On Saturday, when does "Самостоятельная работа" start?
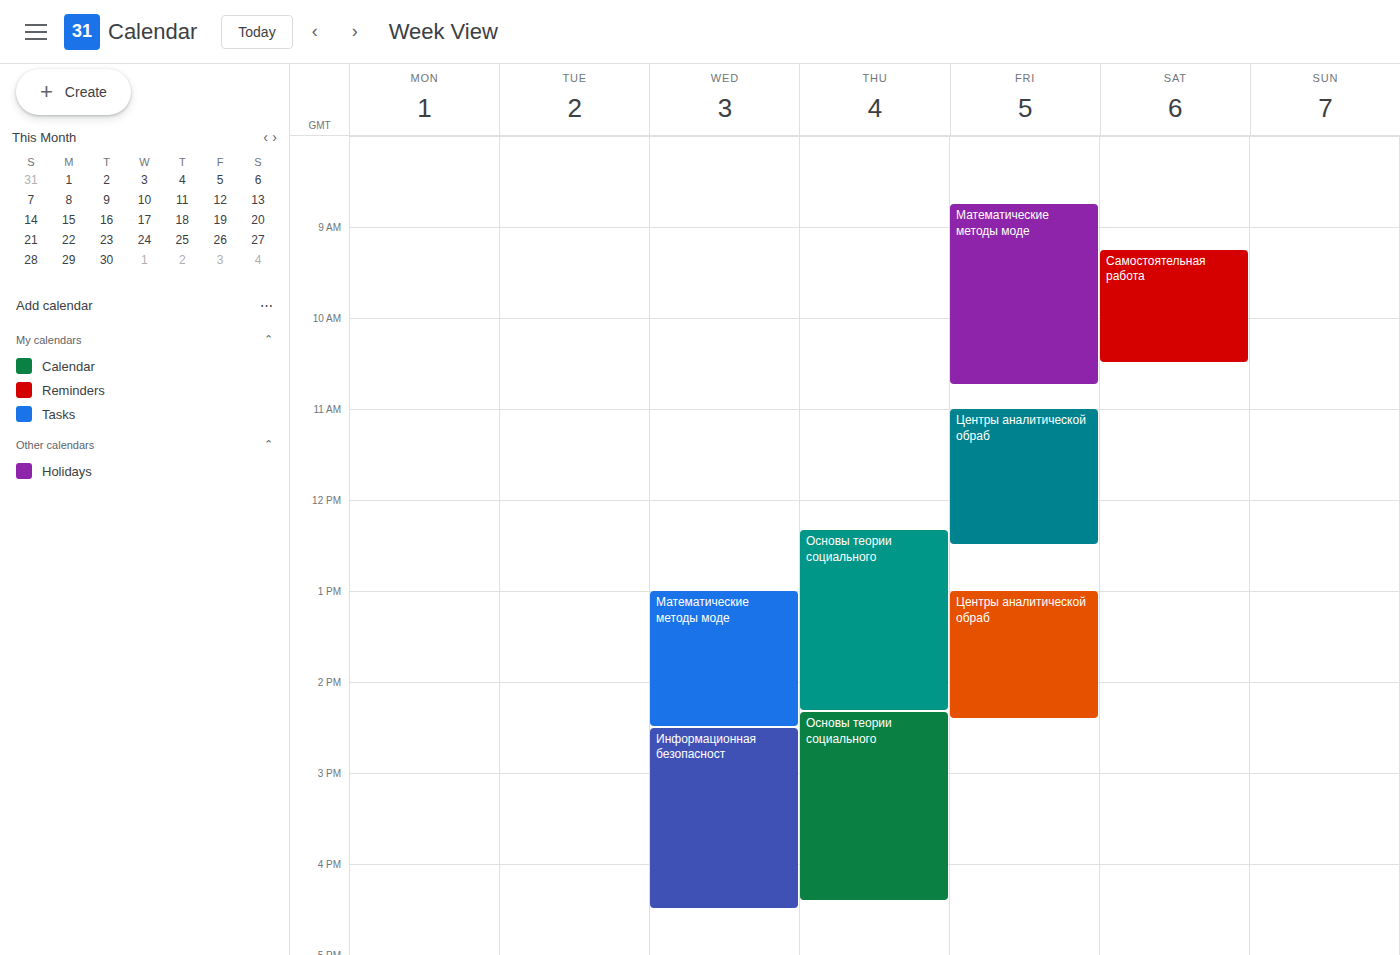
9:15 AM